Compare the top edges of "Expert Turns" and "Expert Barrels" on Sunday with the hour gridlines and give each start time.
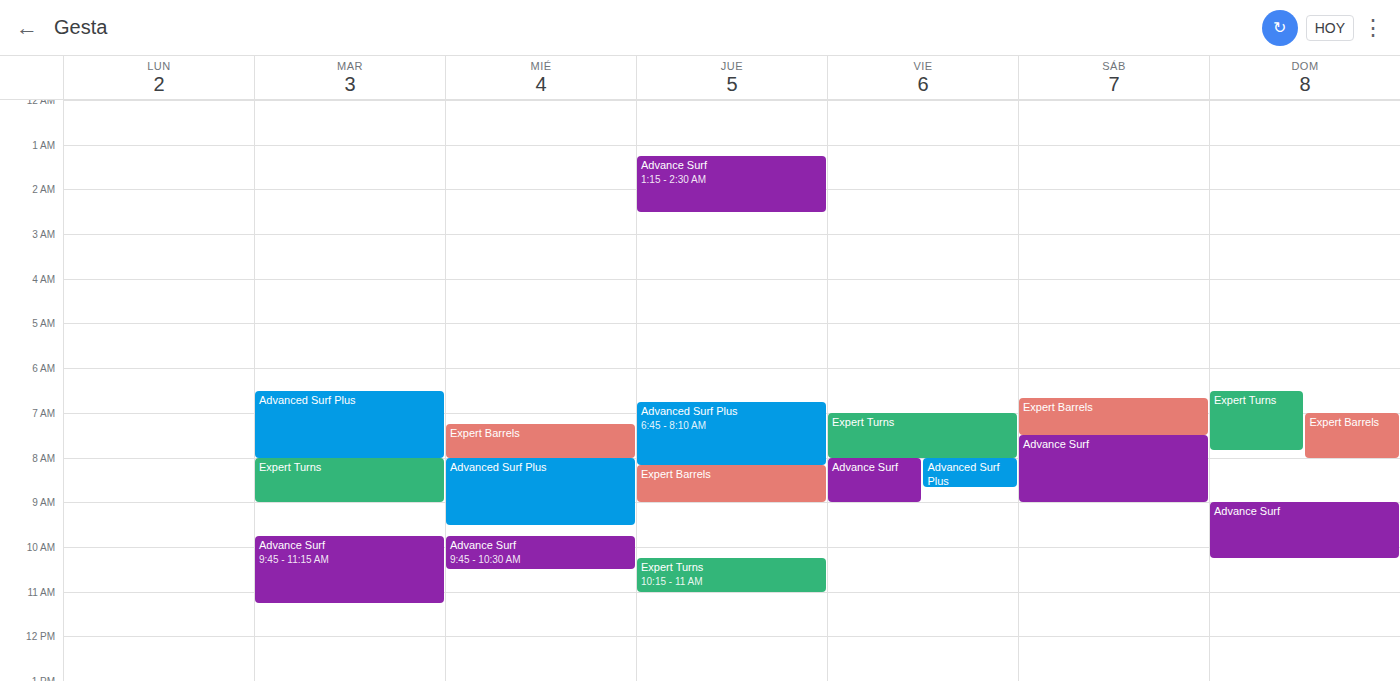
"Expert Turns": 6:30 AM, halfway between the 6 AM and 7 AM lines. "Expert Barrels": 7:00 AM, exactly on the 7 AM line.